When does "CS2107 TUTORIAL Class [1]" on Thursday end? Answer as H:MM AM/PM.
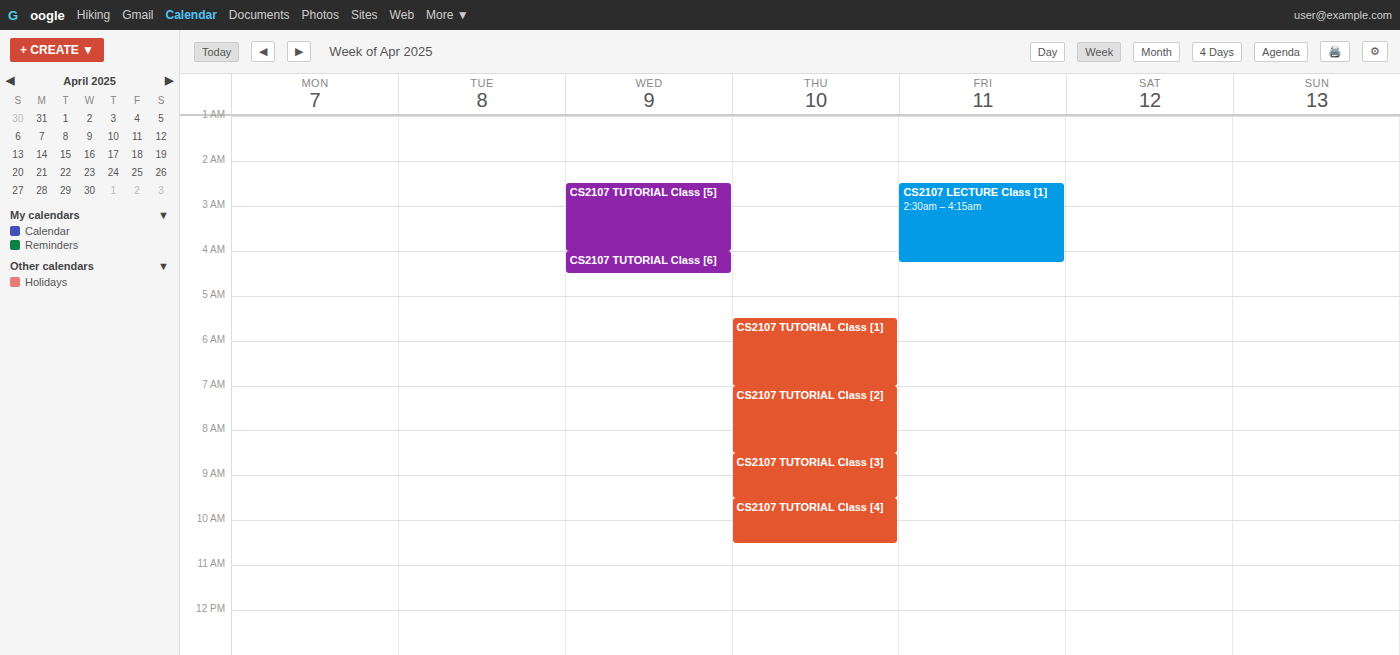
7:00 AM